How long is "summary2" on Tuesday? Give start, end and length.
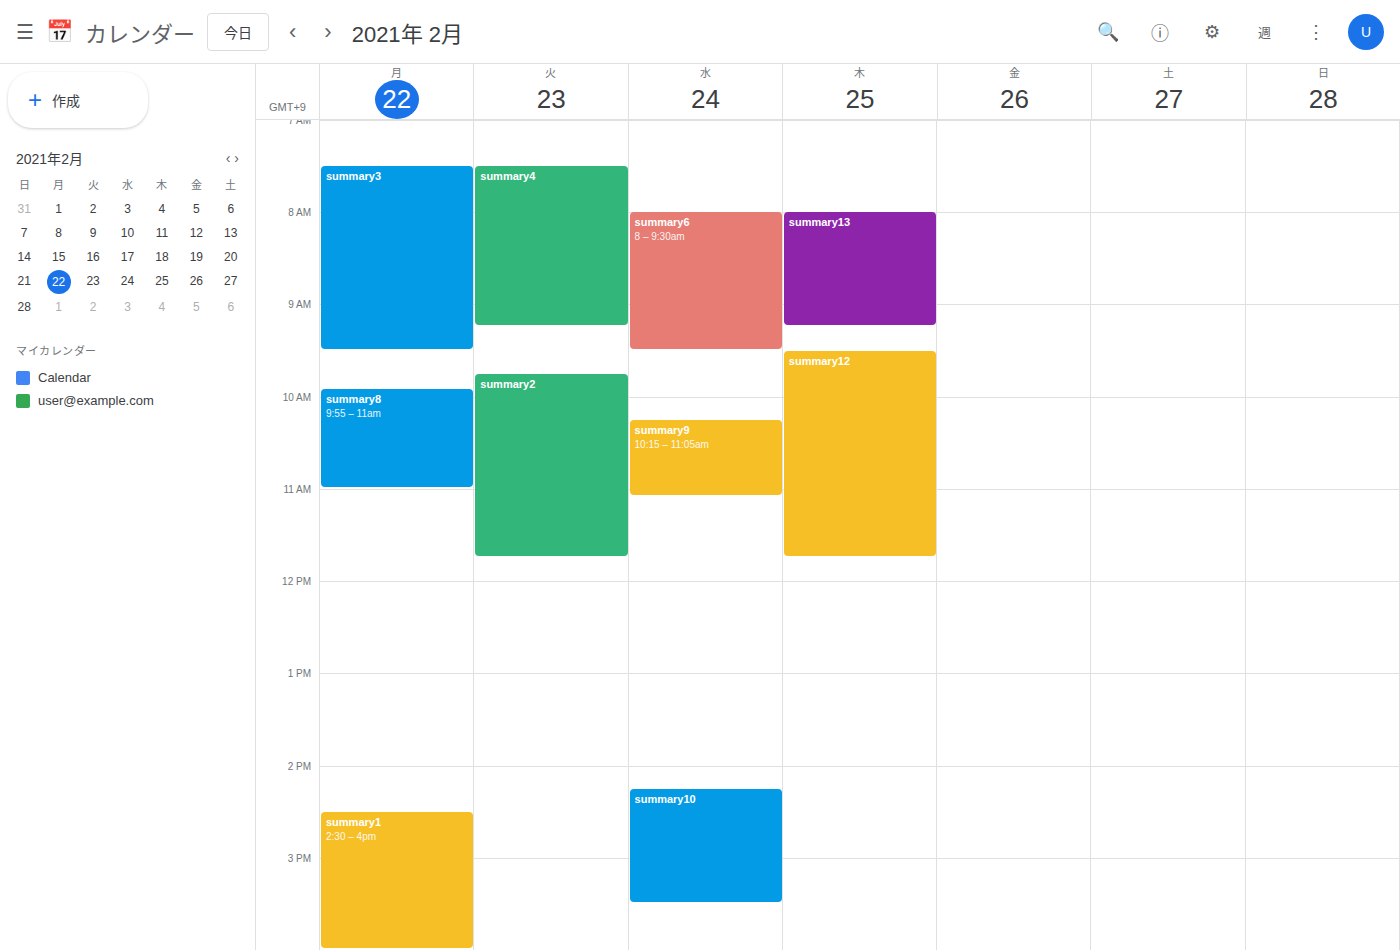
9:45 AM to 11:45 AM, 2 hours